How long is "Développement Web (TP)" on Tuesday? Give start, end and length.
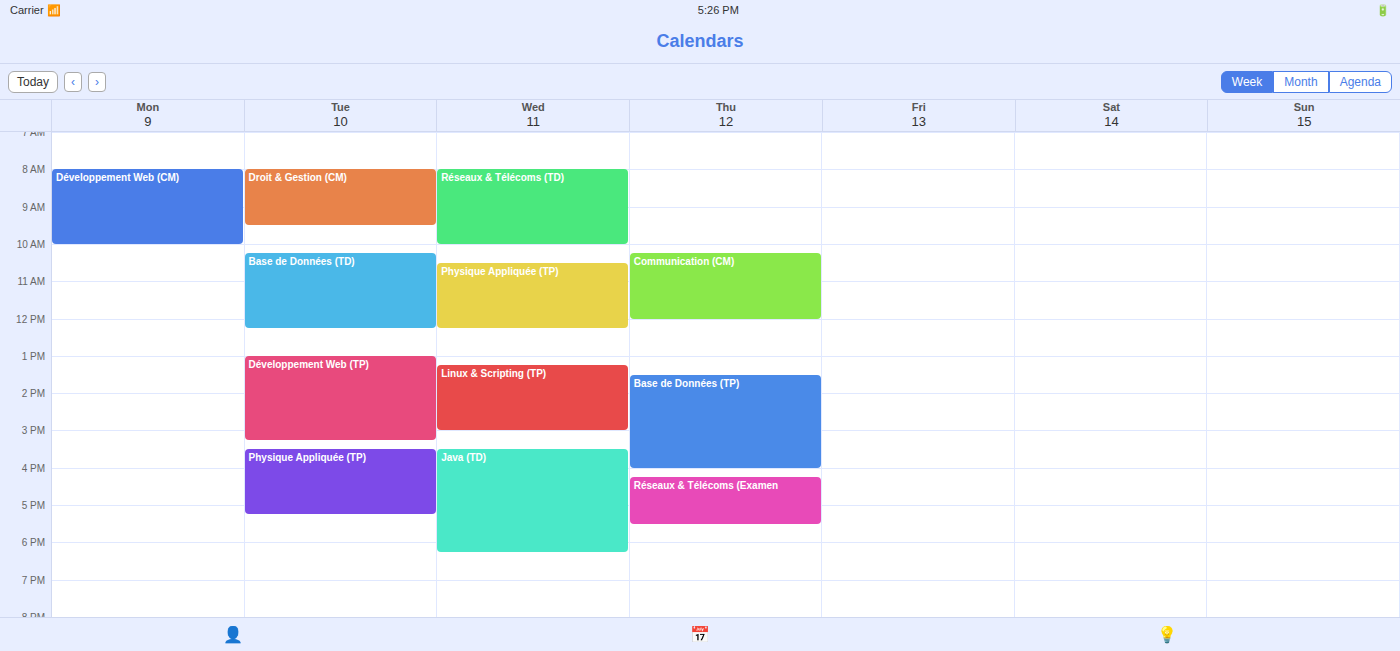
1:00 PM to 3:15 PM, 2 hours 15 minutes